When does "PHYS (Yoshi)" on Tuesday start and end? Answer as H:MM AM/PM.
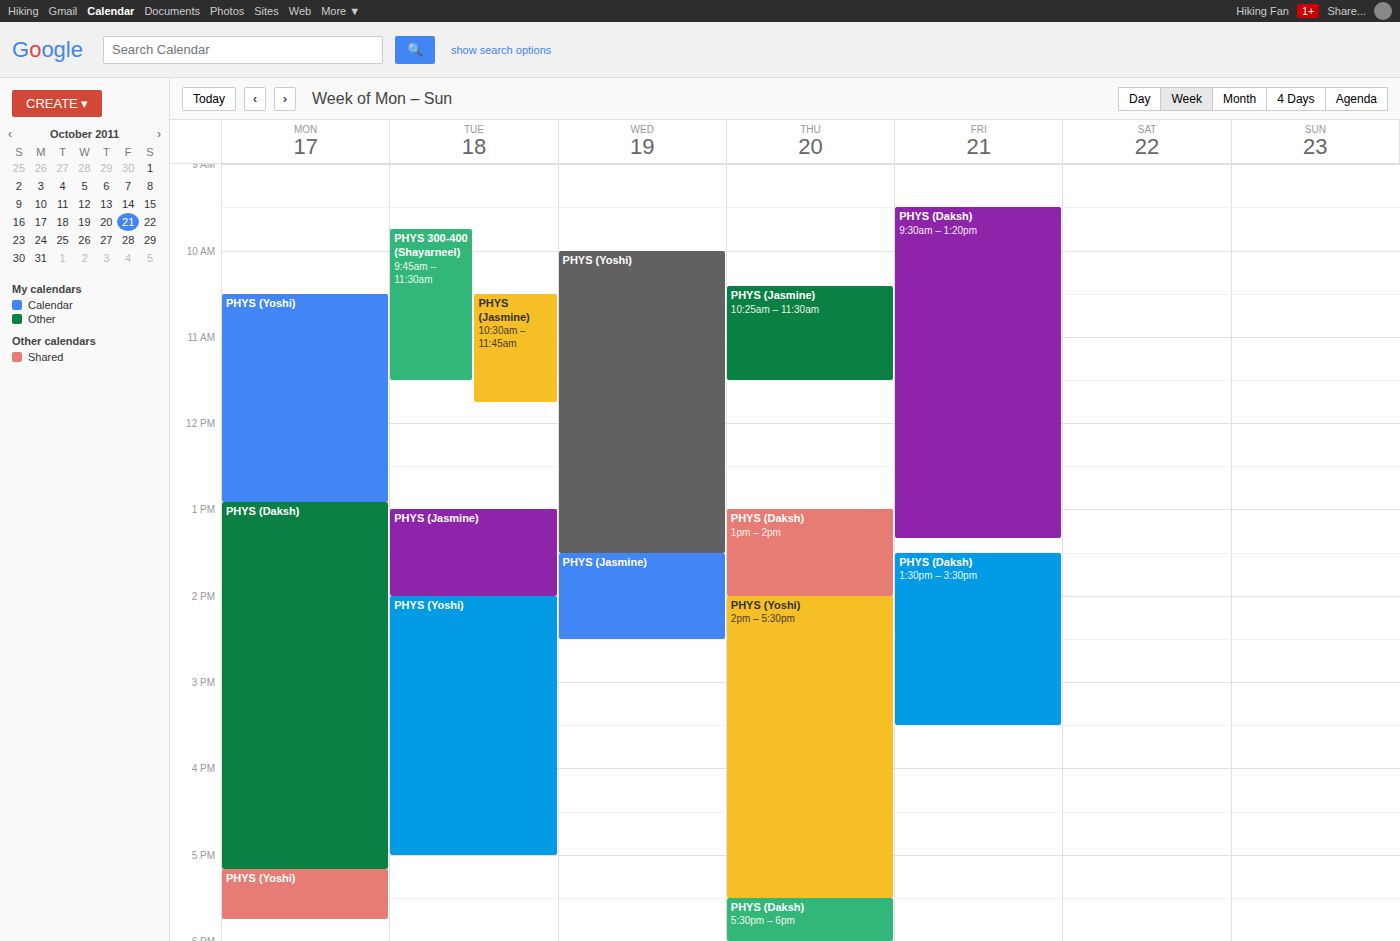
2:00 PM to 5:00 PM